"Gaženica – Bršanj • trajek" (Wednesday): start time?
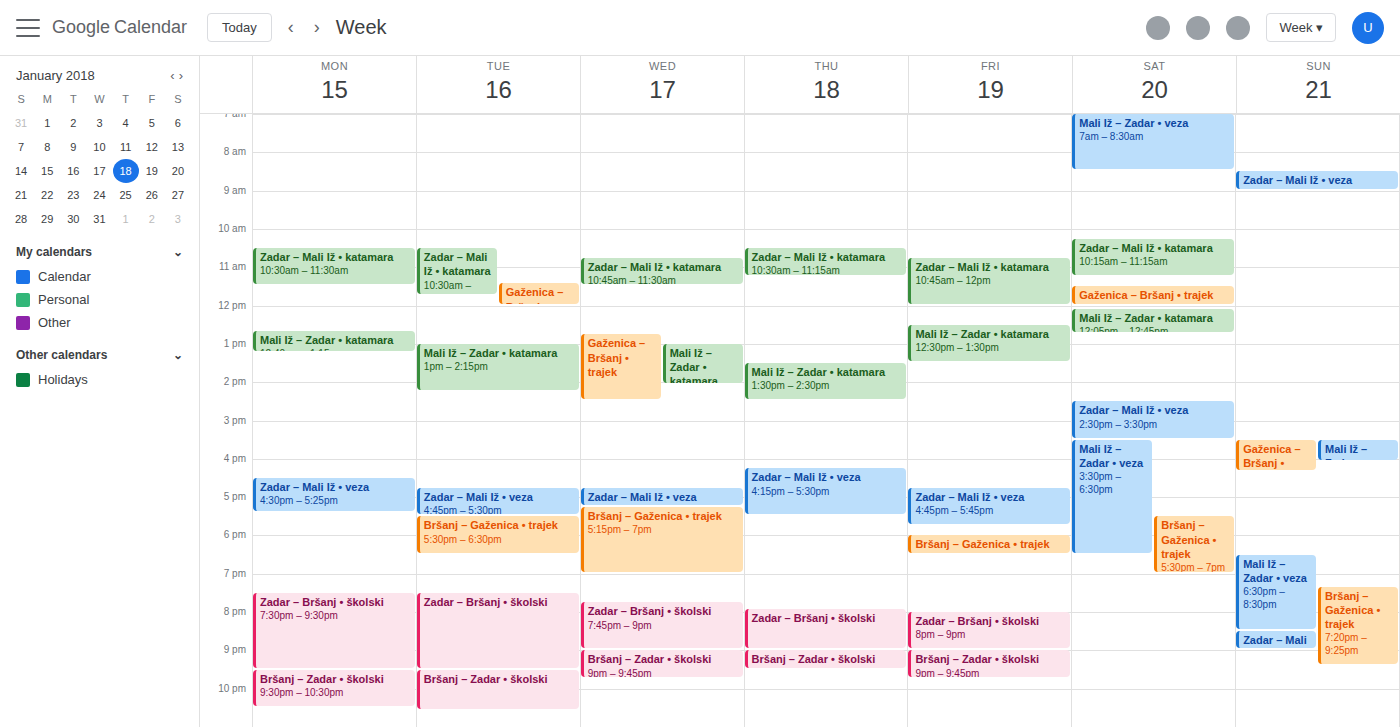
12:45